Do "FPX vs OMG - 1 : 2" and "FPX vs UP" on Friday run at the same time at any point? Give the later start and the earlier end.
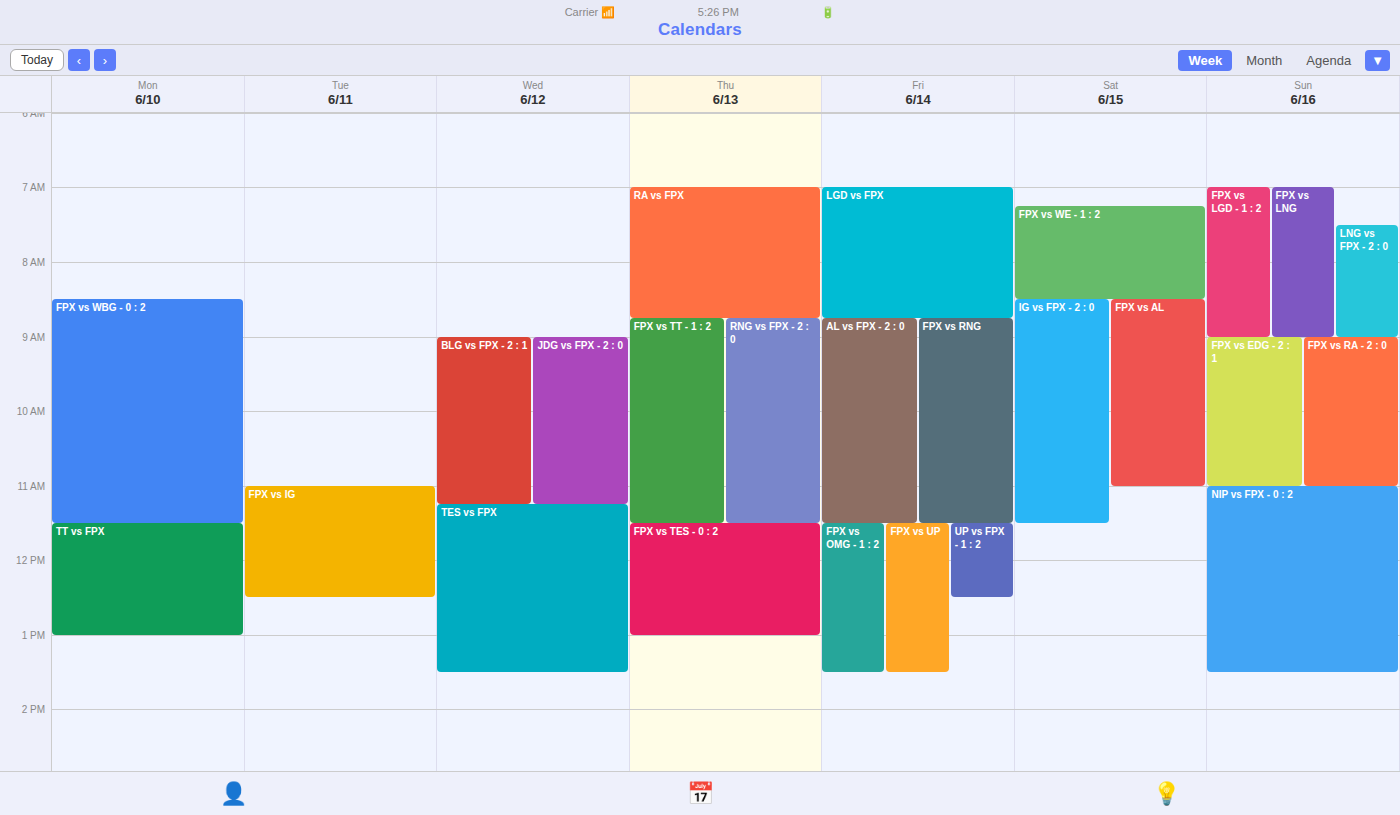
"FPX vs OMG - 1 : 2" runs 11:30 AM to 1:30 PM, inside "FPX vs UP" -- they overlap.